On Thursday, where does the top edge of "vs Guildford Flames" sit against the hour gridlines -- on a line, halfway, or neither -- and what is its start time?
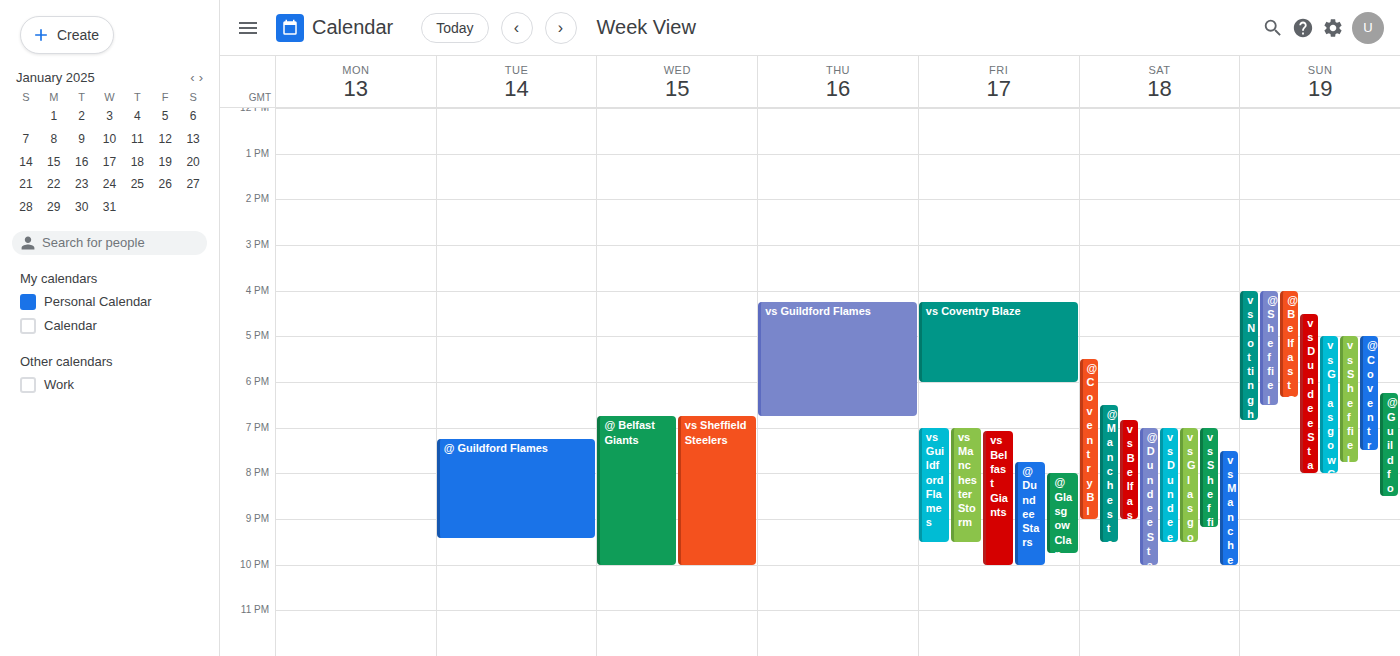
4:15 PM -- neither: a quarter of the way from the 4 PM line to the 5 PM line.